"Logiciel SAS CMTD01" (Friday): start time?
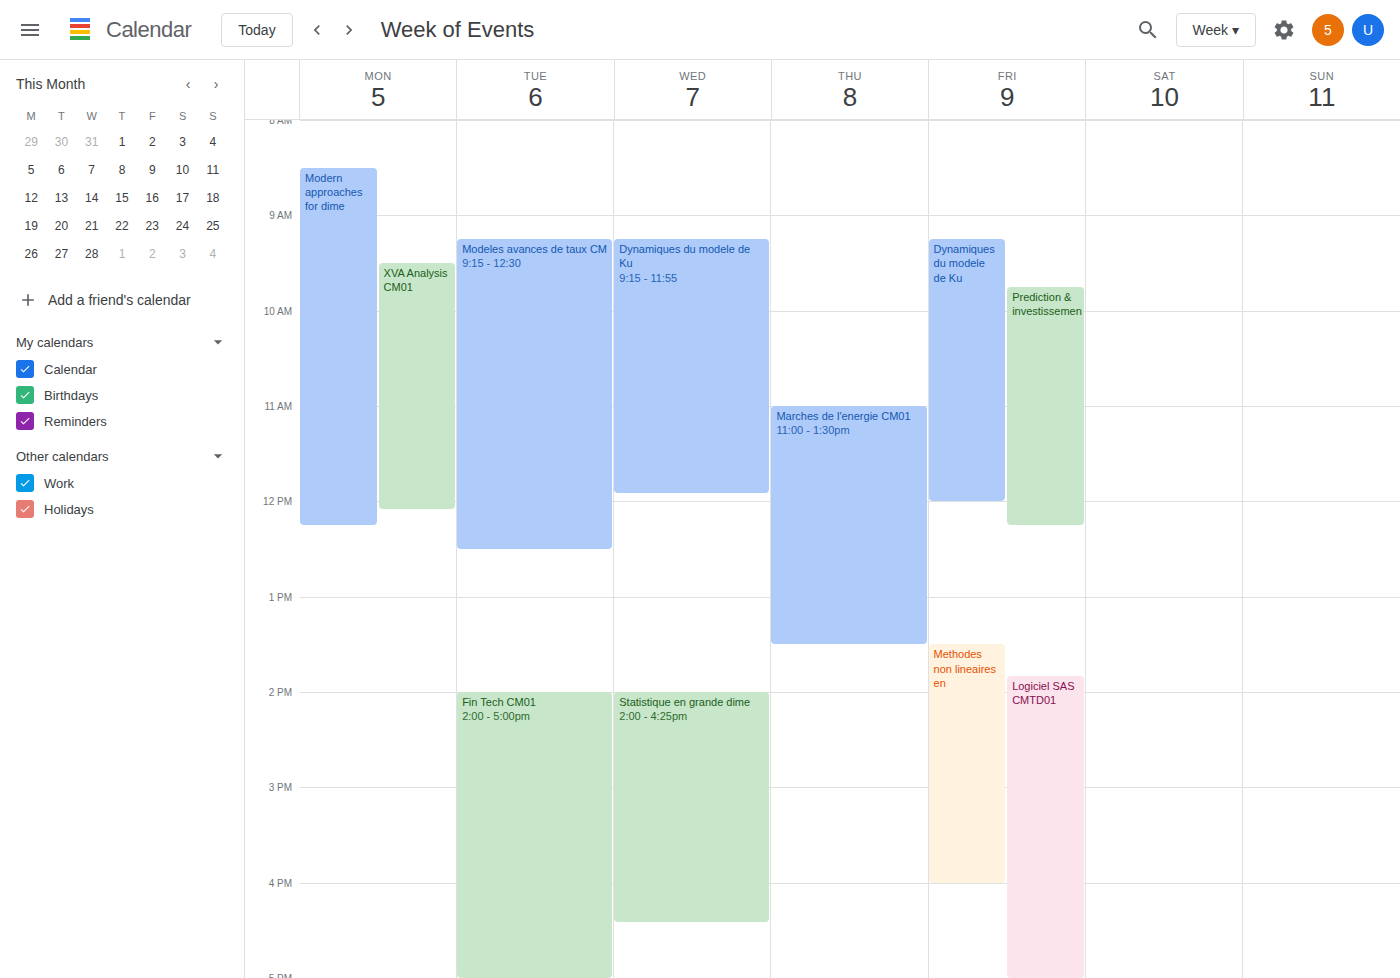
1:50 PM